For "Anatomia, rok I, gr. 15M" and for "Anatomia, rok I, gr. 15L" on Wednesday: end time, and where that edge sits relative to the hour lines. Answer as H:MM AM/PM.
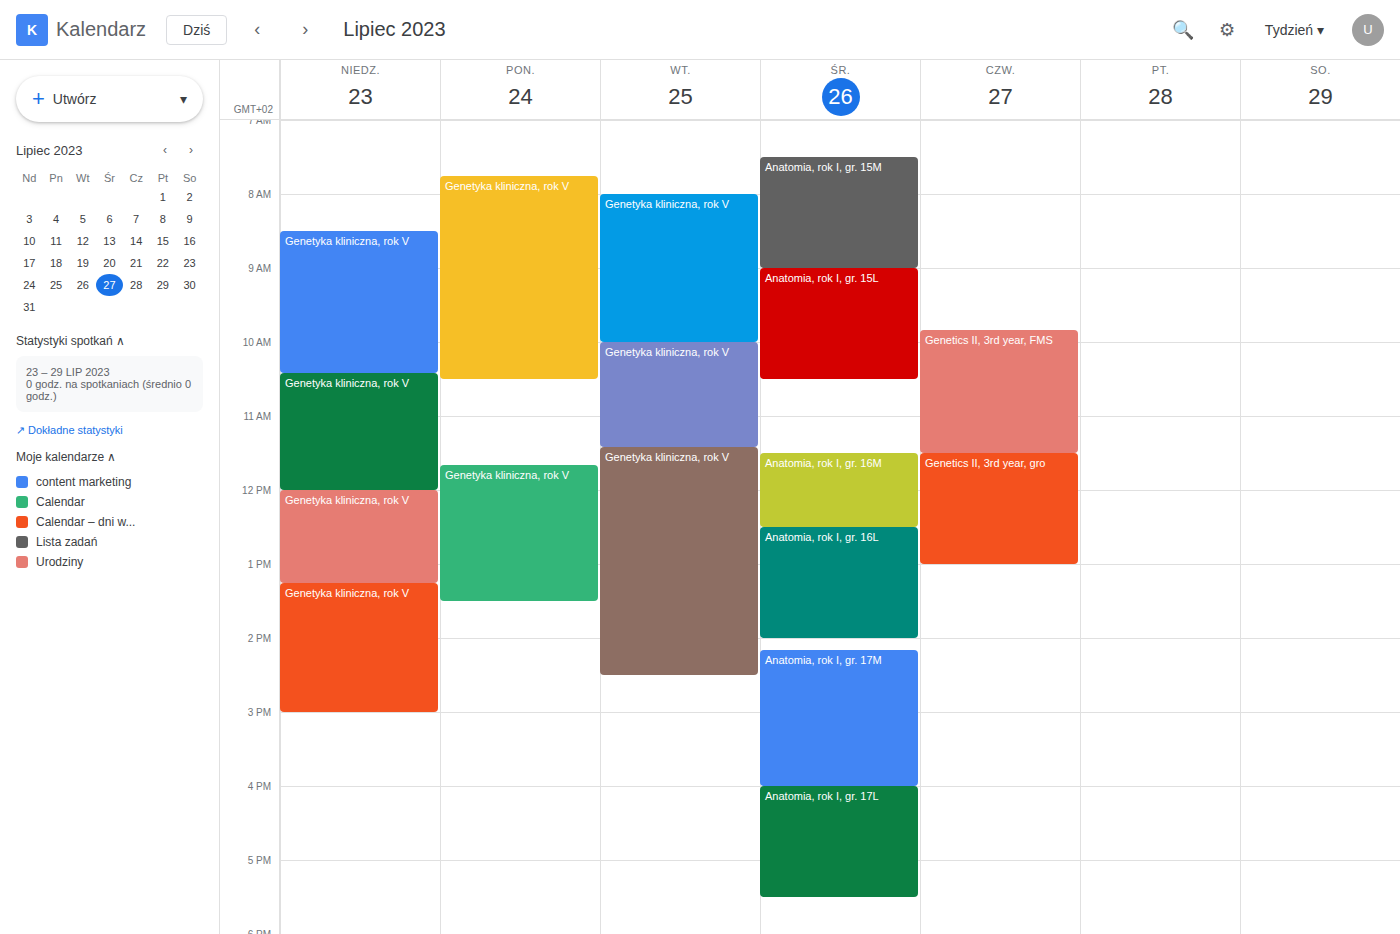
"Anatomia, rok I, gr. 15M": 9:00 AM, exactly on the 9 AM line. "Anatomia, rok I, gr. 15L": 10:30 AM, halfway between the 10 AM and 11 AM lines.